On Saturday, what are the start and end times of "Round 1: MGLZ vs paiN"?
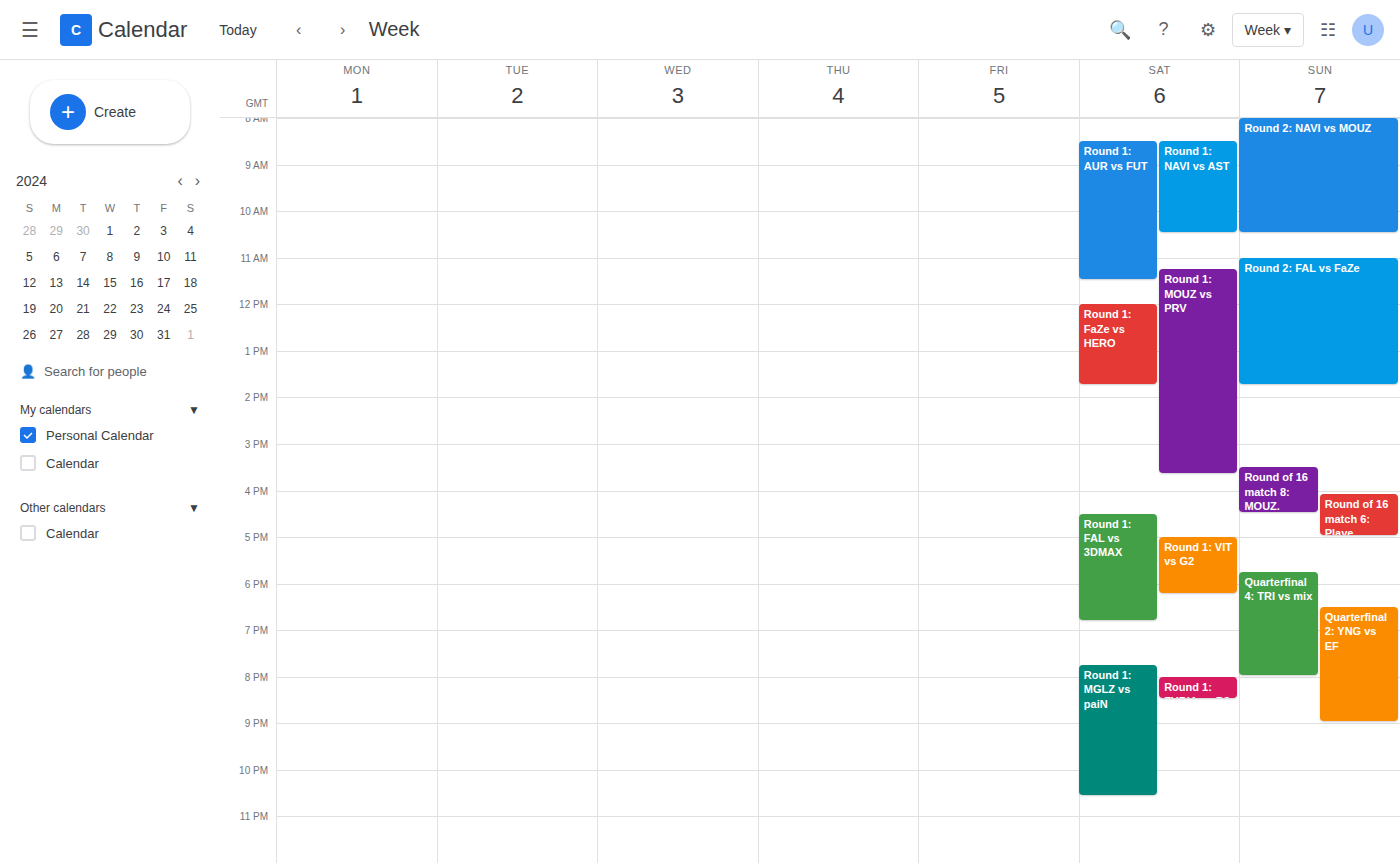
19:45 to 22:35